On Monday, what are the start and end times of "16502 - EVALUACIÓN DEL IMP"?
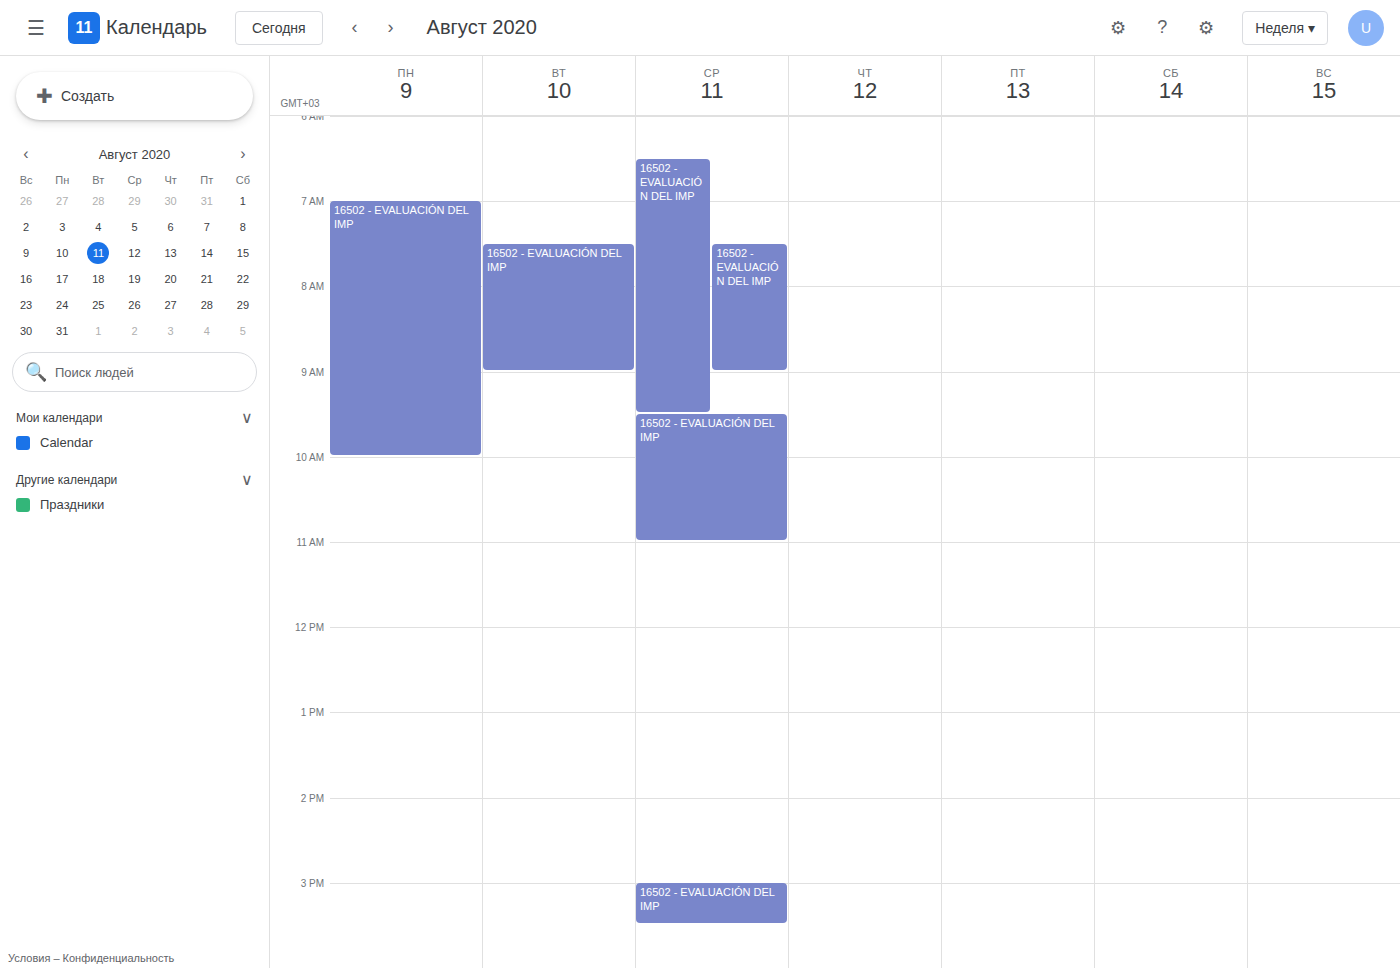
07:00 to 10:00